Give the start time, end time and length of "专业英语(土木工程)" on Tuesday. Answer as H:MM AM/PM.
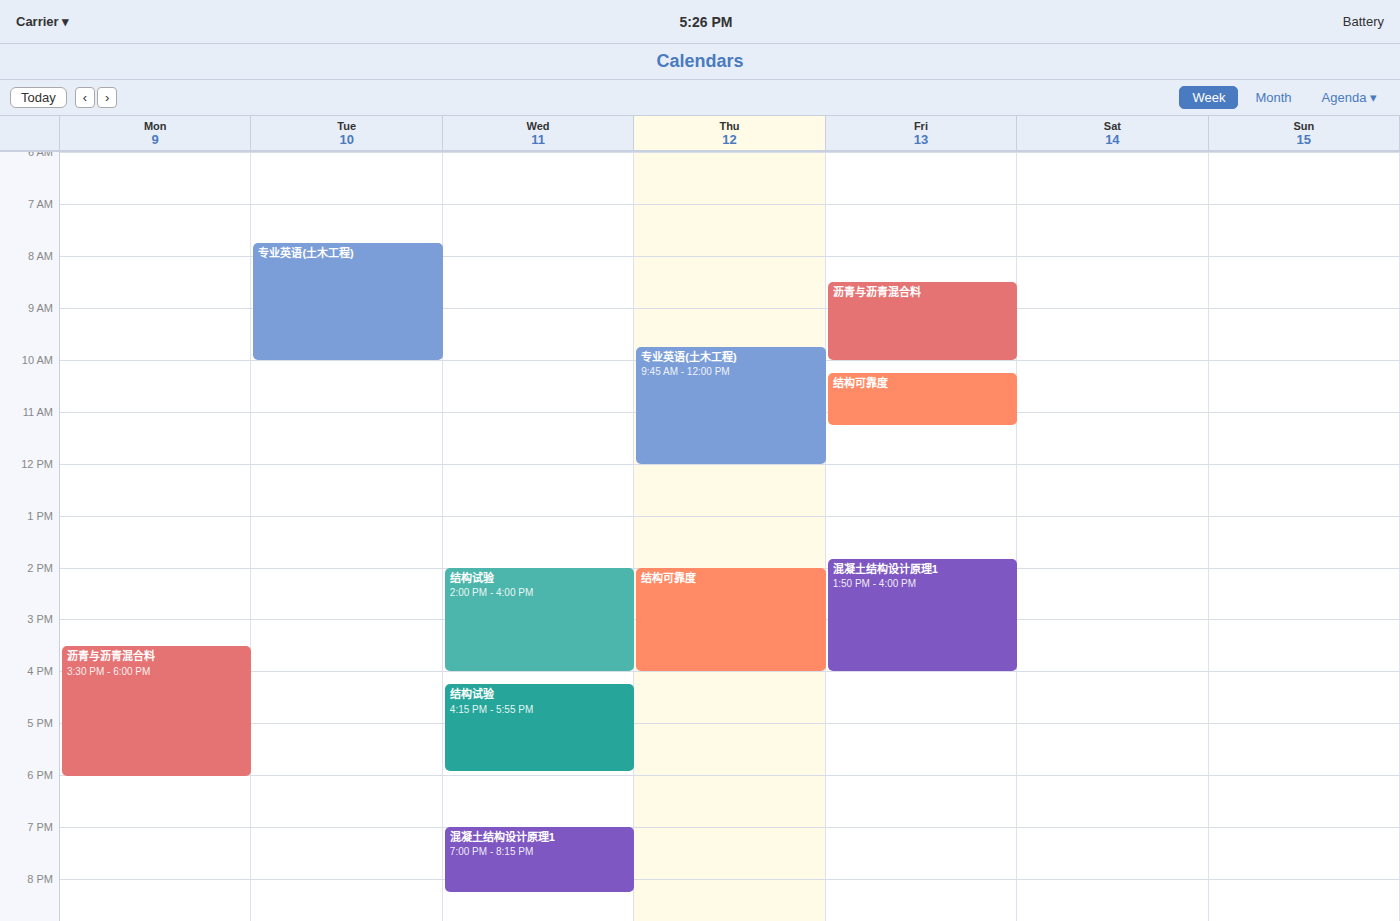
7:45 AM to 10:00 AM, 2 hours 15 minutes